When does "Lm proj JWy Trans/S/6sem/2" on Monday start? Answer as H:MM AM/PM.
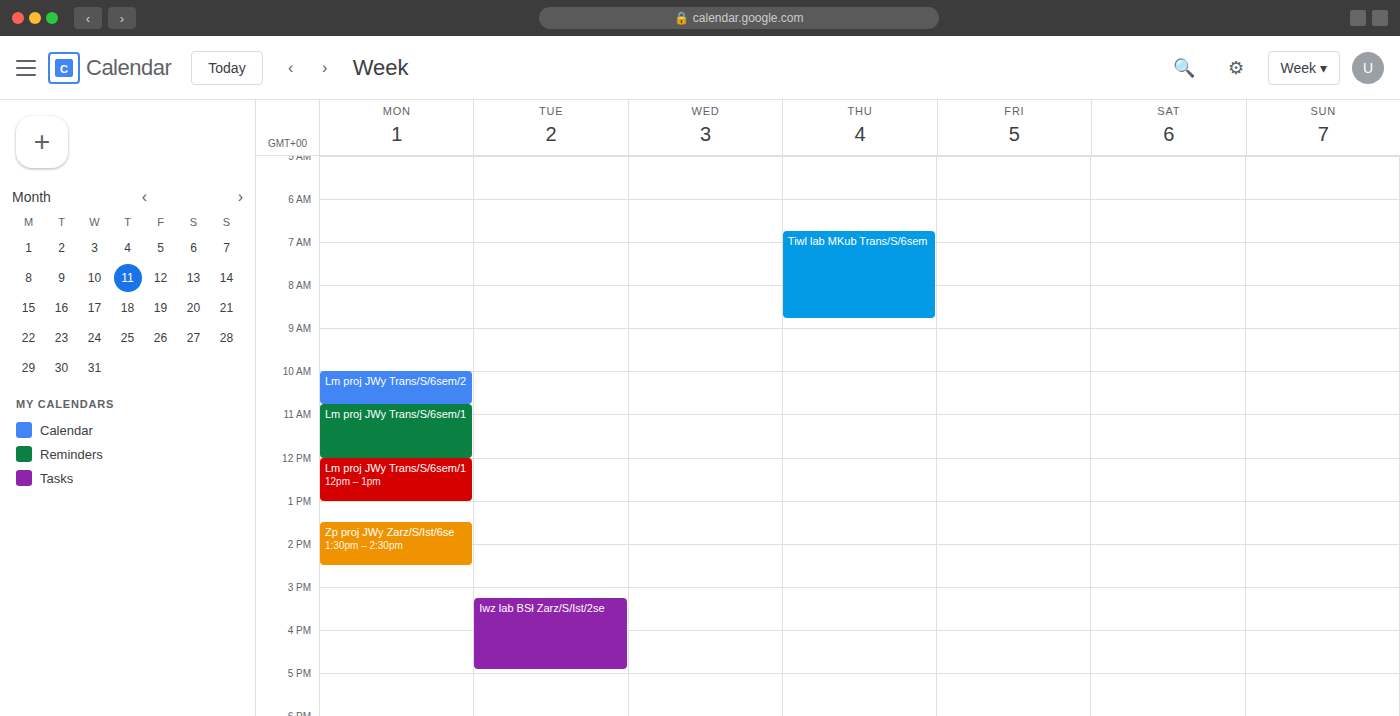
10:00 AM